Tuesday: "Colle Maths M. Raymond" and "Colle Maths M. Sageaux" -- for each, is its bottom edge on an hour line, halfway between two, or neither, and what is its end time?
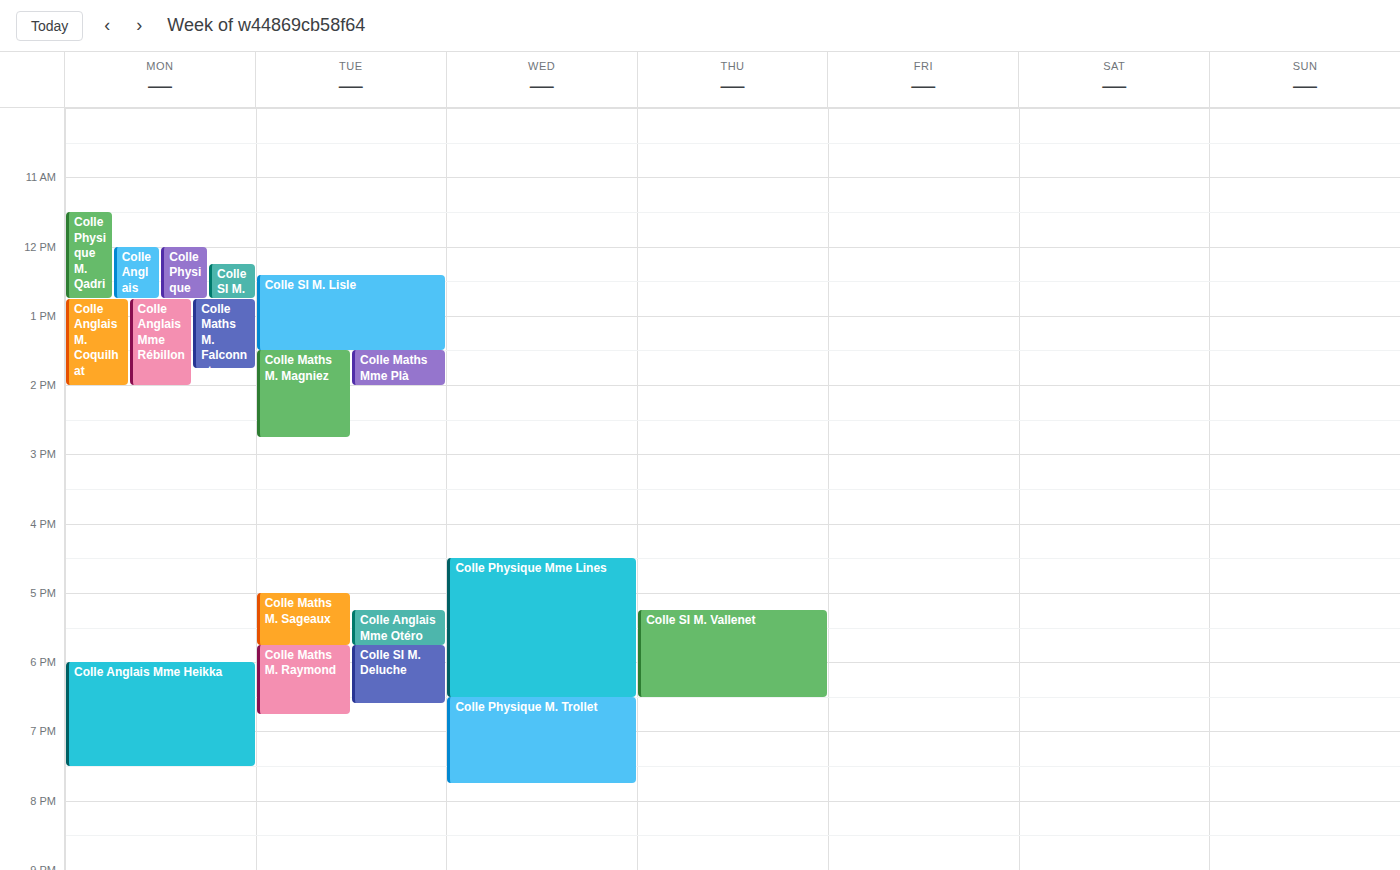
"Colle Maths M. Raymond": 6:45 PM, neither: three quarters of the way from the 6 PM line to the 7 PM line. "Colle Maths M. Sageaux": 5:45 PM, neither: three quarters of the way from the 5 PM line to the 6 PM line.